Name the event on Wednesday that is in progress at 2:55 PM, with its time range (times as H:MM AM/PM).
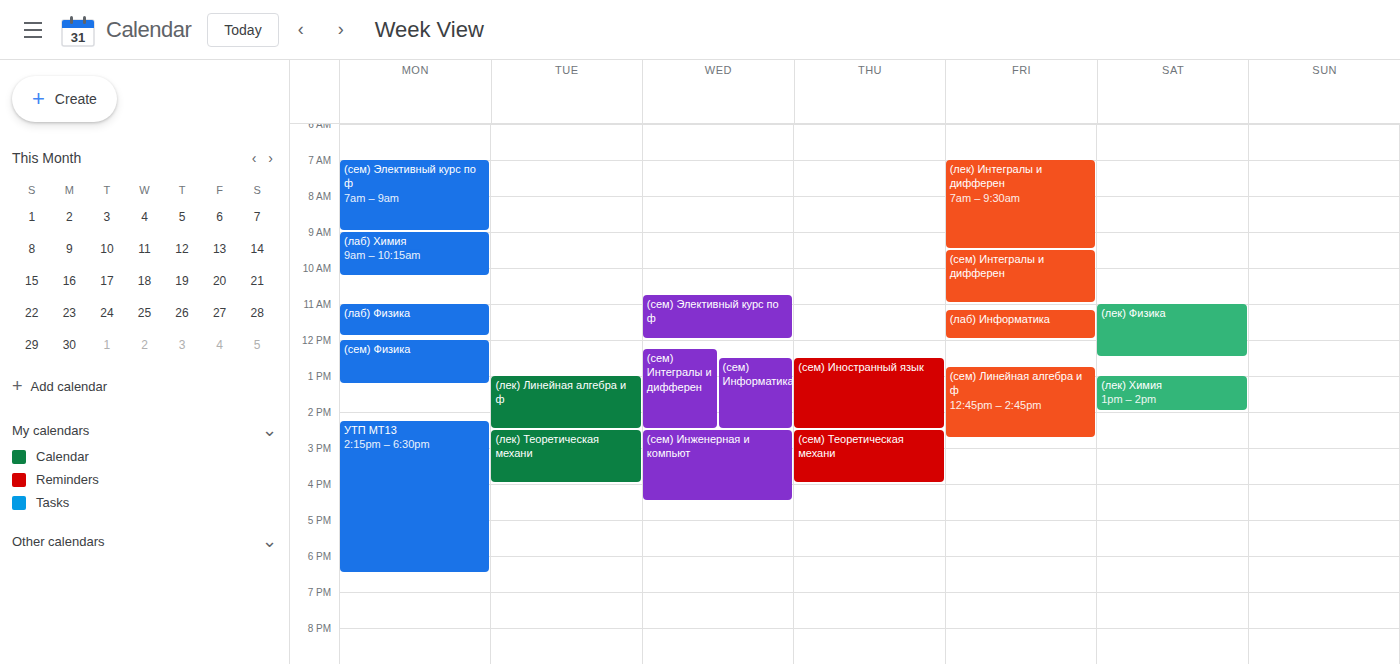
"(сем) Инженерная и компьют", 2:30 PM to 4:30 PM